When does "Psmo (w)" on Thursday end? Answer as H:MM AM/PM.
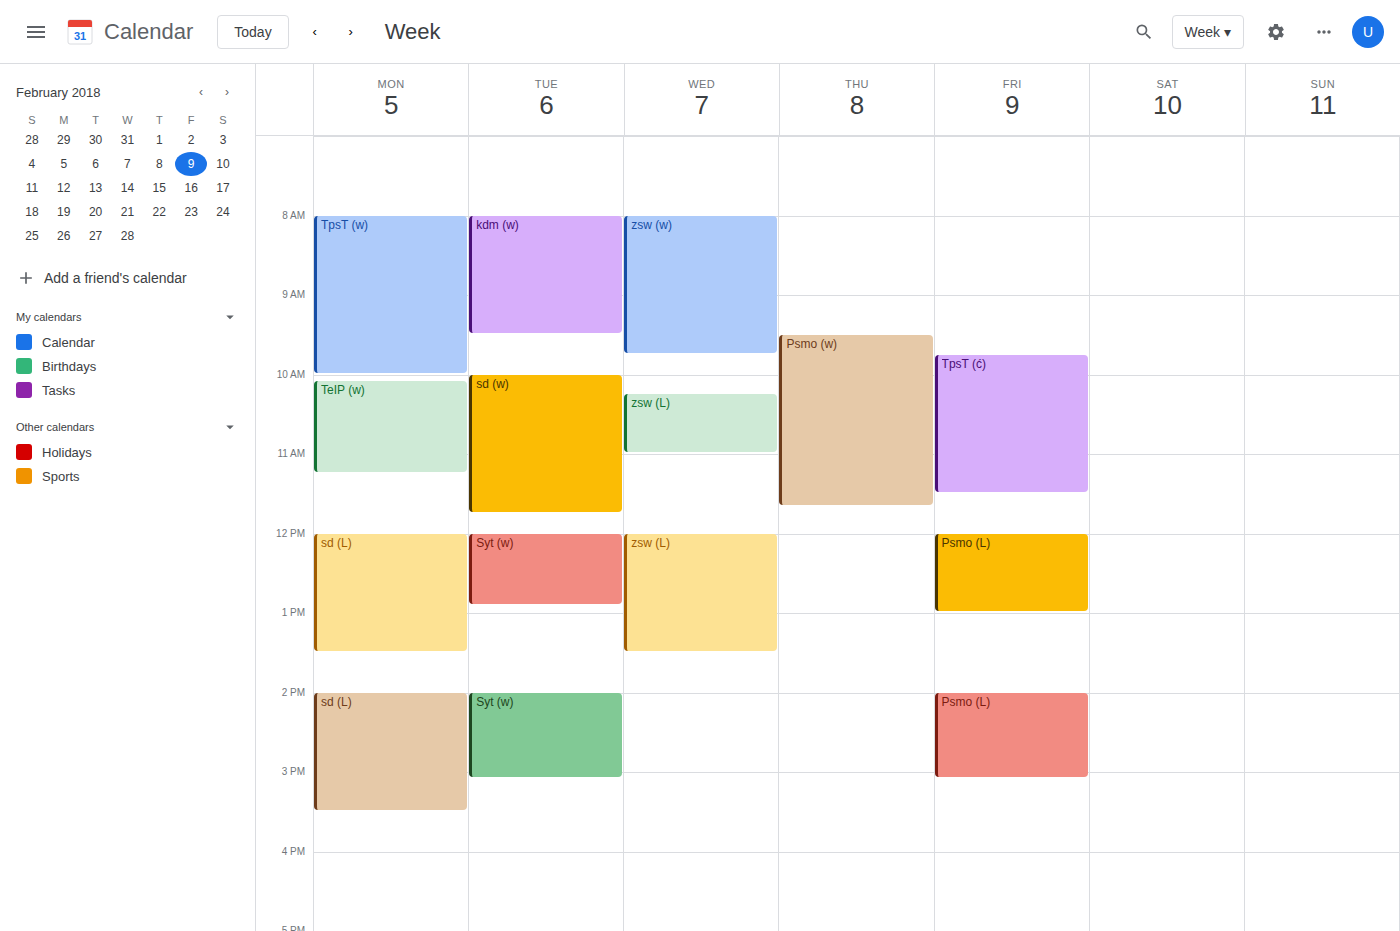
11:40 AM